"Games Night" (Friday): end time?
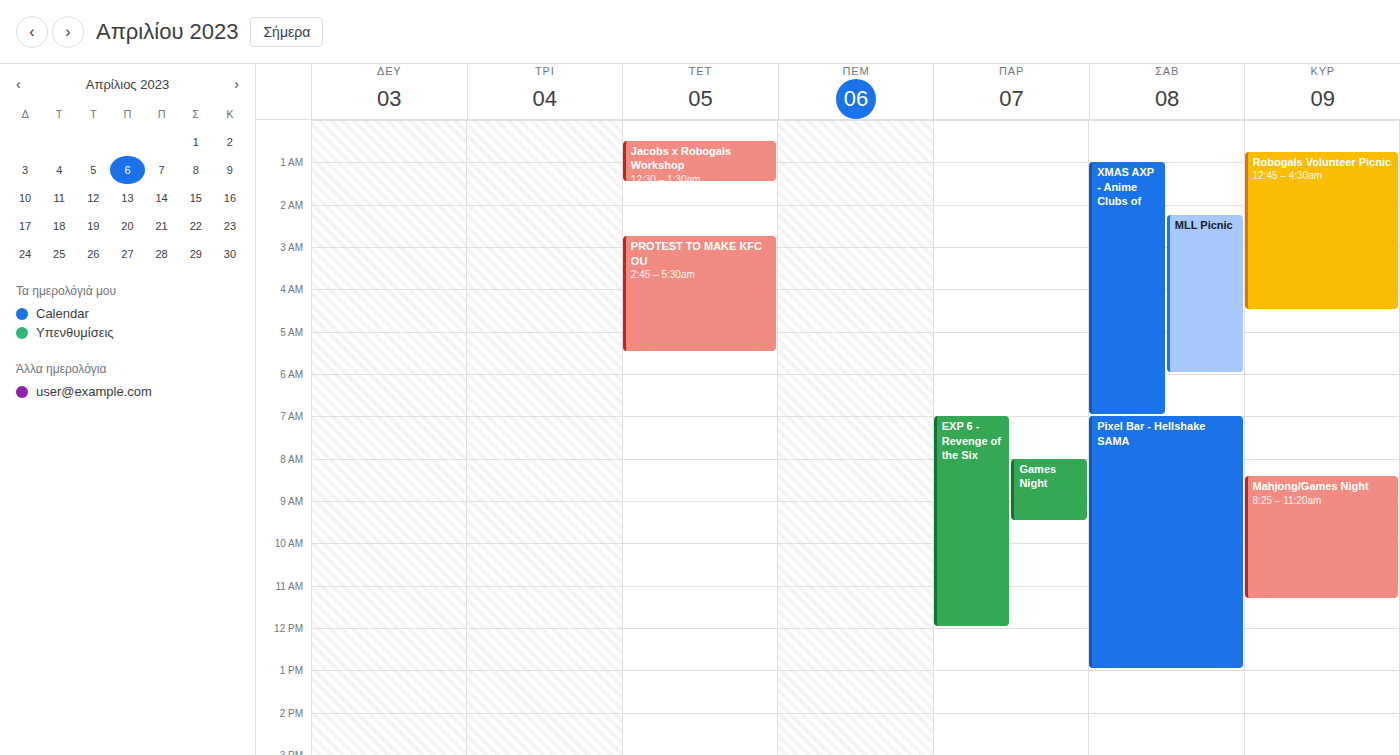
9:30 AM